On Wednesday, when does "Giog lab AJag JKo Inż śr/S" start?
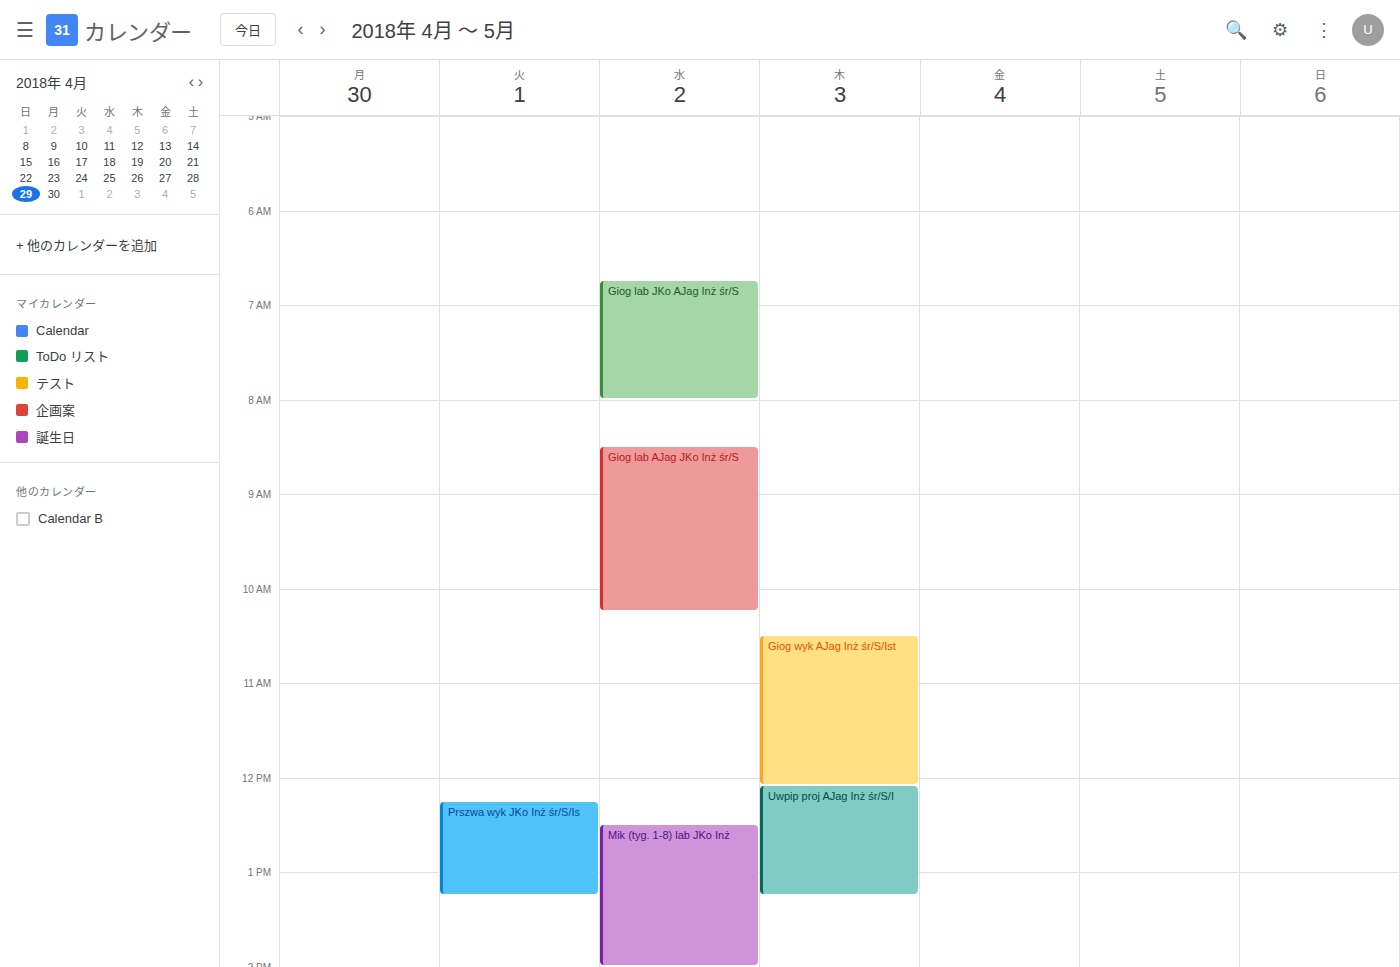
8:30 AM